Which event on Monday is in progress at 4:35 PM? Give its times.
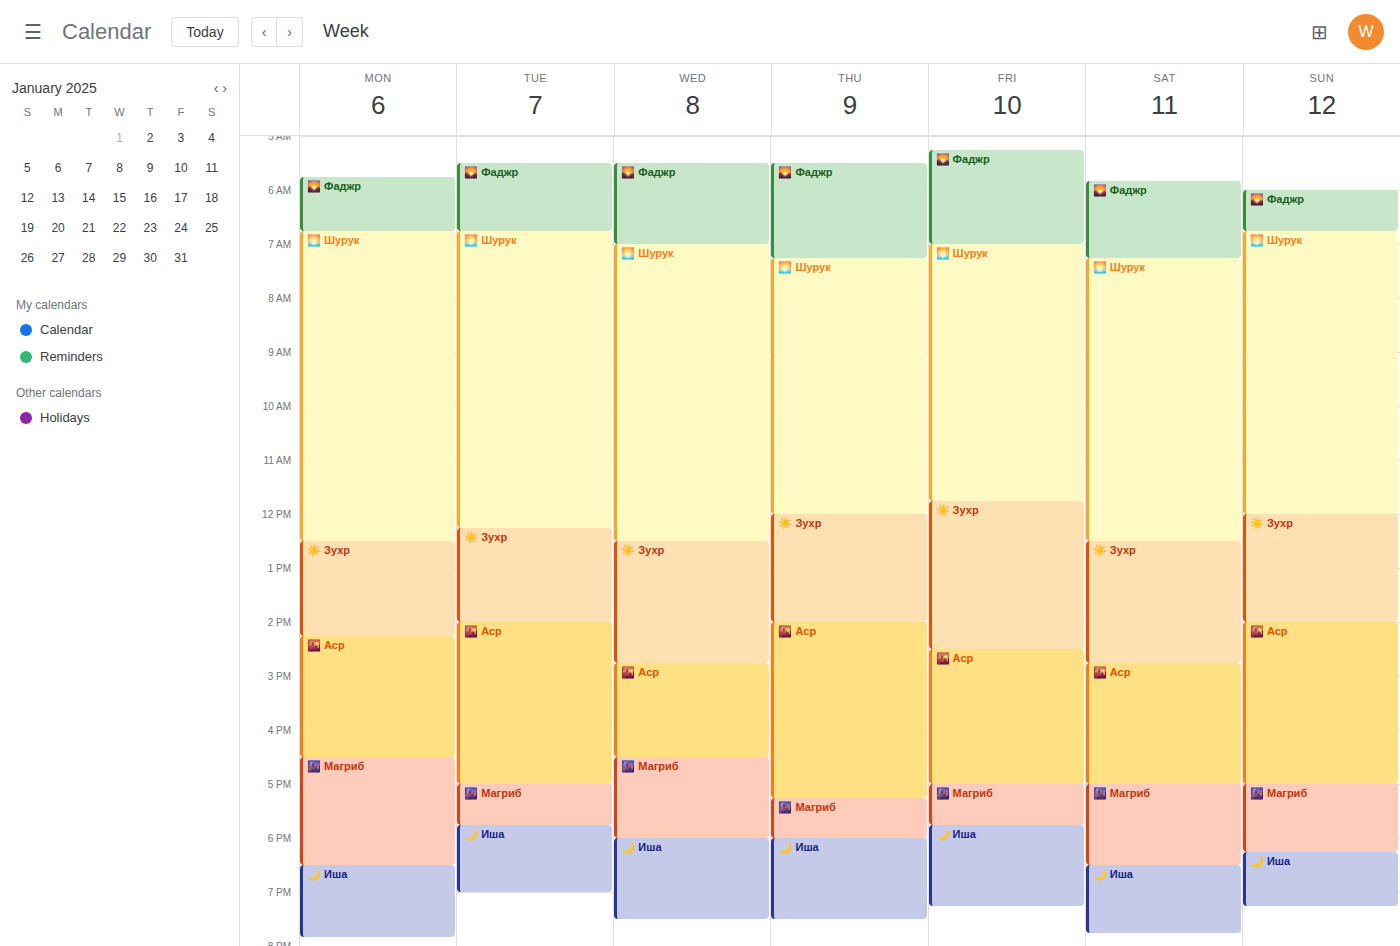
"🌆 Магриб", 4:30 PM to 6:30 PM